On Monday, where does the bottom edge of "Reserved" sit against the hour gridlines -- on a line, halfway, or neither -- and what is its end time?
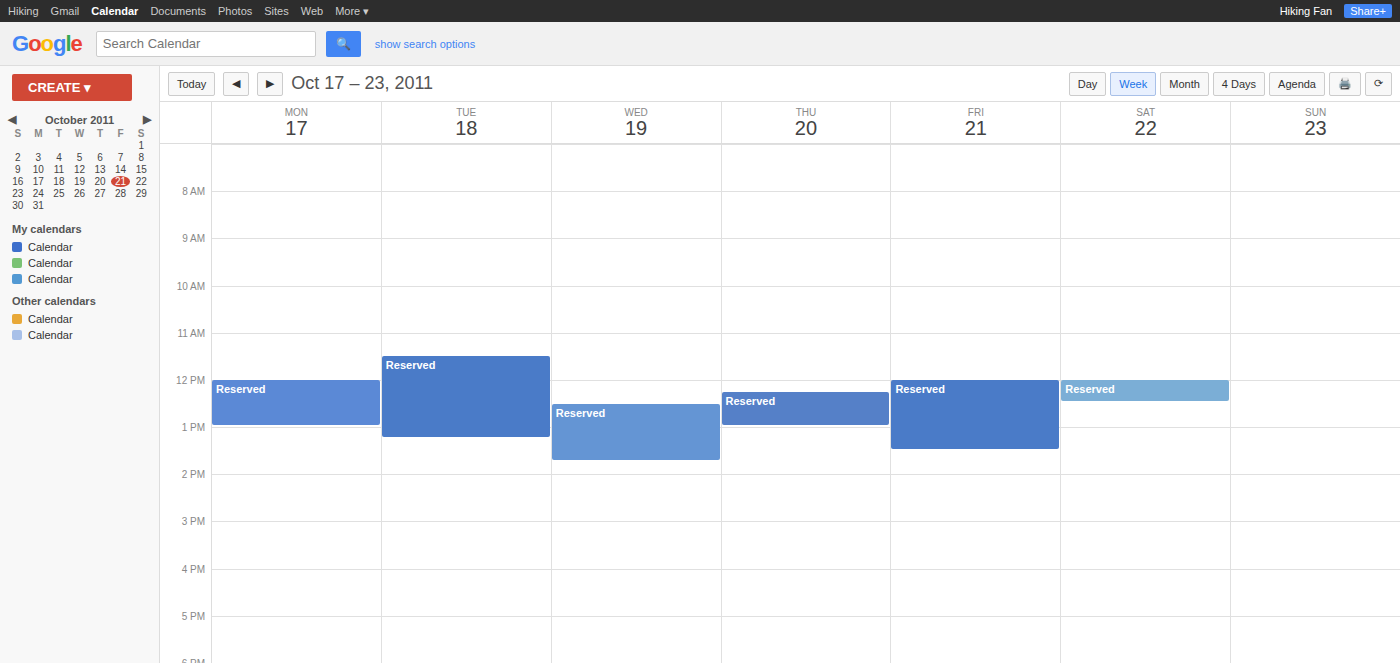
13:00 -- exactly on the 13:00 line.